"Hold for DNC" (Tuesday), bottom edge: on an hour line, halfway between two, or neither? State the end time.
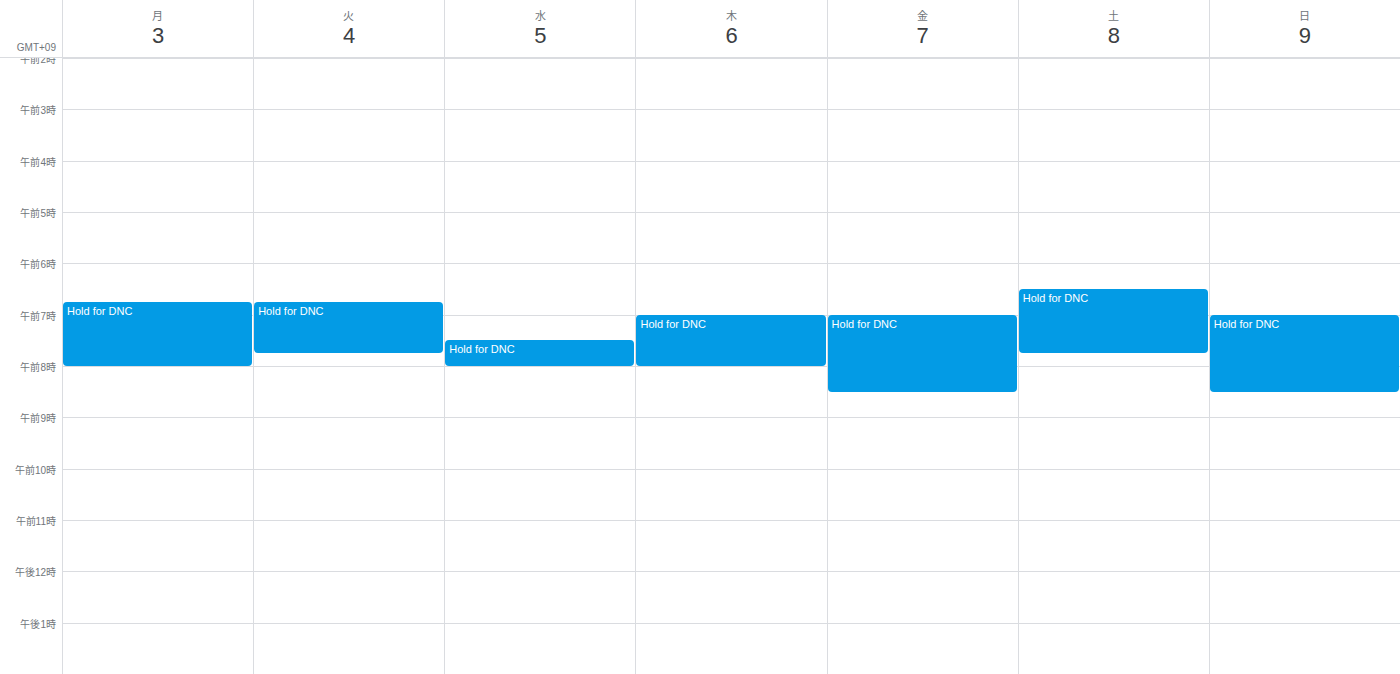
7:45 AM -- neither: three quarters of the way from the 7 AM line to the 8 AM line.